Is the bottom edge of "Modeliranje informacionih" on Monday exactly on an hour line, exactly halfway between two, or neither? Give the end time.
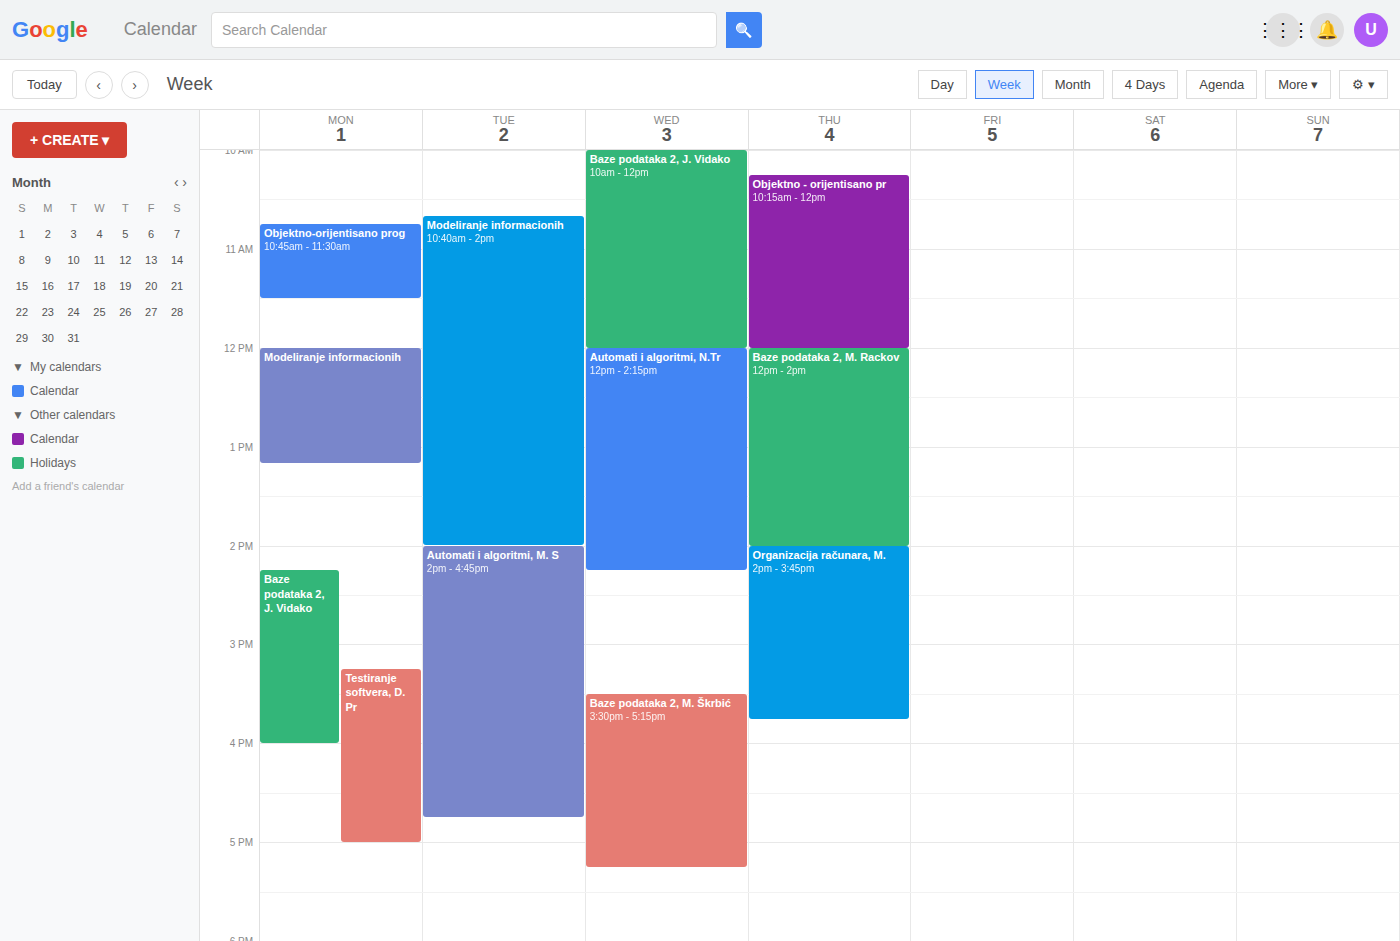
1:10 PM -- neither: 10 minutes below the 1 PM line and 50 minutes above the 2 PM line.